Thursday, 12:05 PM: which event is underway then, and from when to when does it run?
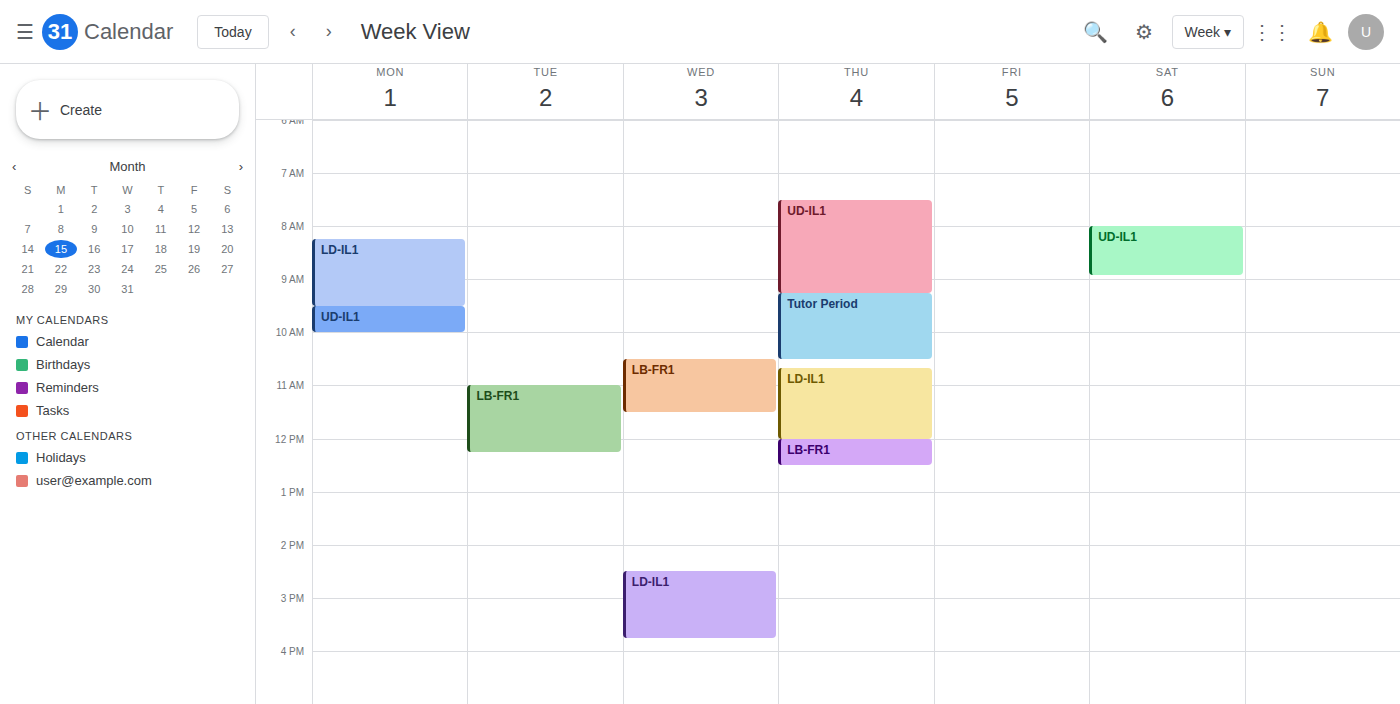
"LB-FR1", 12:00 PM to 12:30 PM